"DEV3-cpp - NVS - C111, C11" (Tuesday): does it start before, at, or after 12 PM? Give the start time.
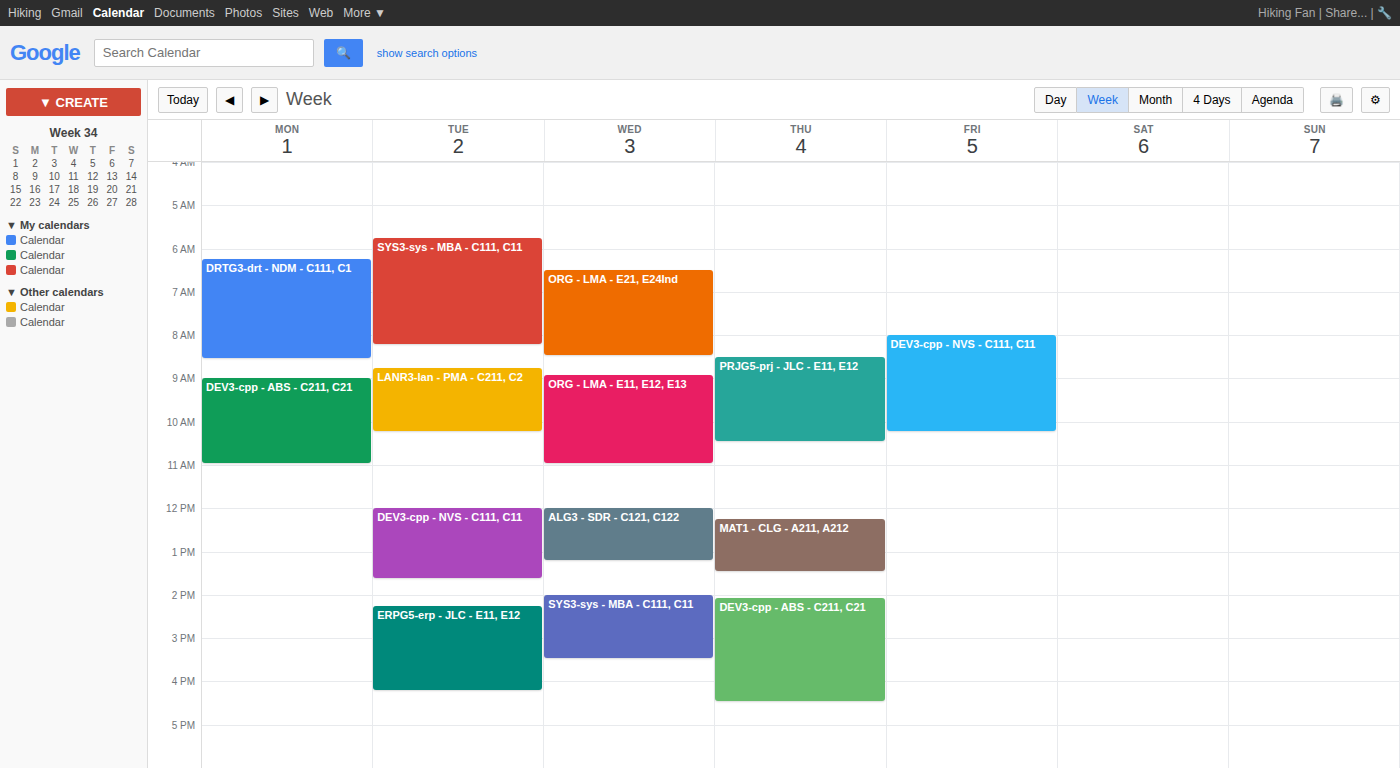
12:00 PM -- exactly at 12 PM, on the 12 PM line.